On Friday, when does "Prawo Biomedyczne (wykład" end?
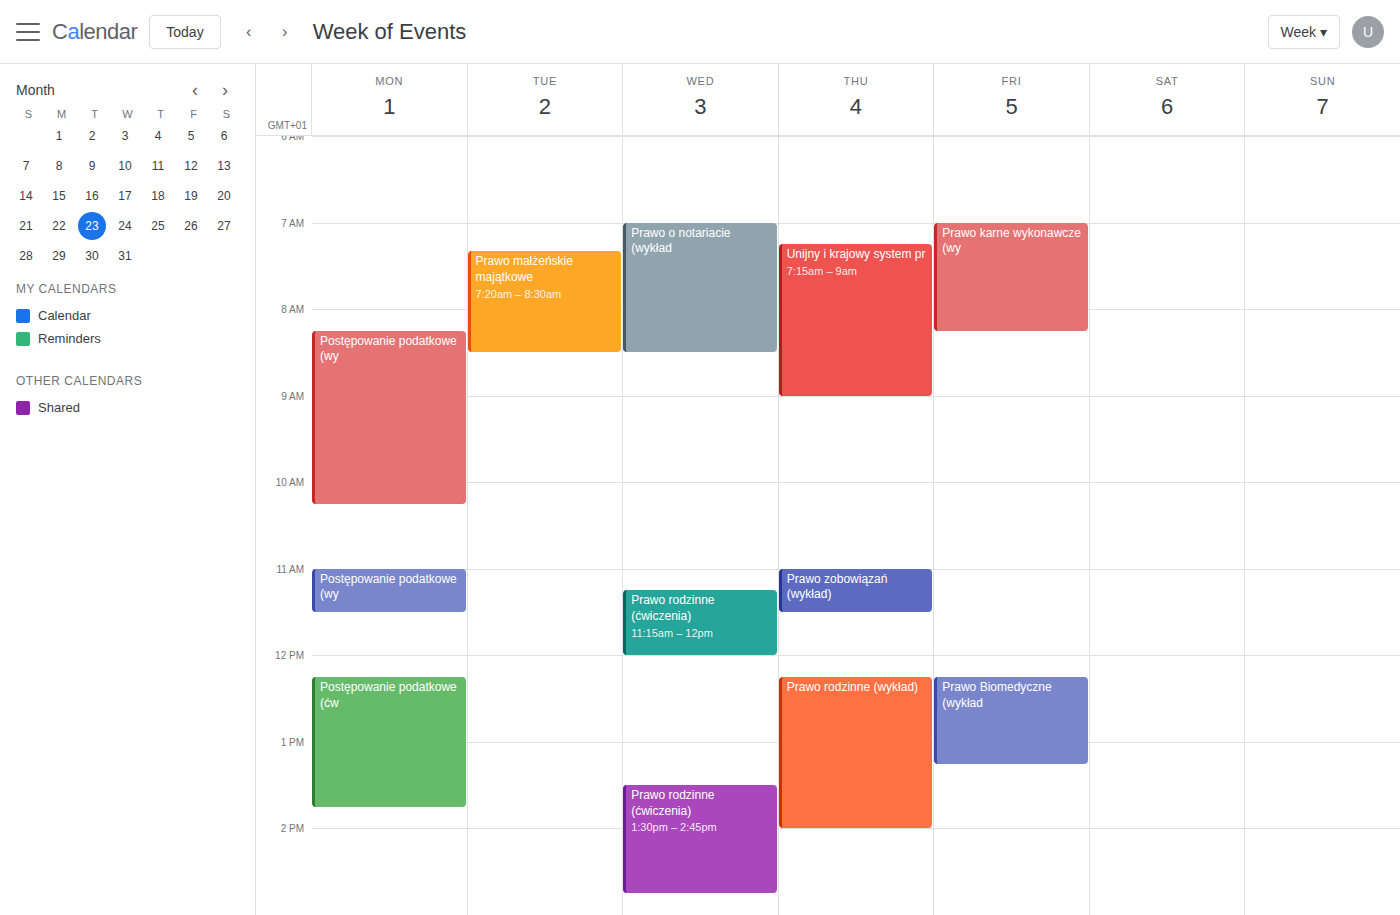
1:15 PM